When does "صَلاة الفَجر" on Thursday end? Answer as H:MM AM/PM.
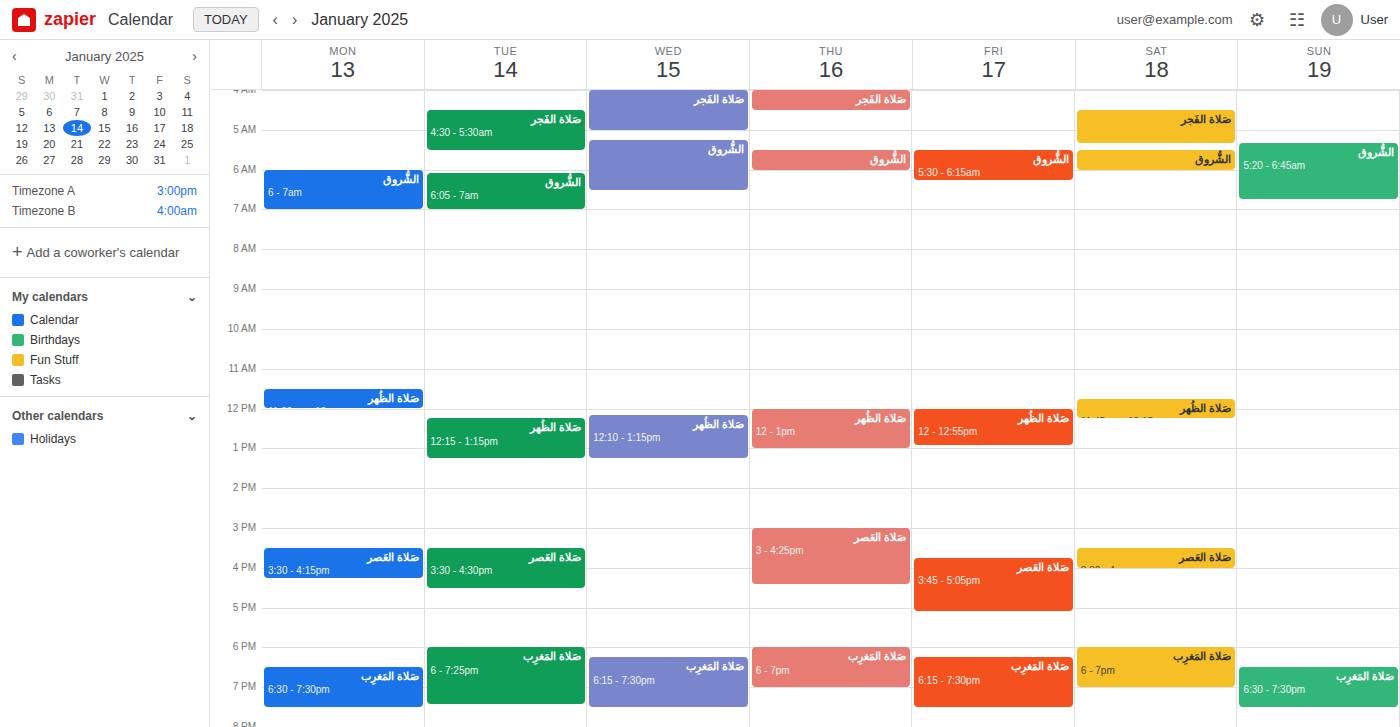
4:30 AM